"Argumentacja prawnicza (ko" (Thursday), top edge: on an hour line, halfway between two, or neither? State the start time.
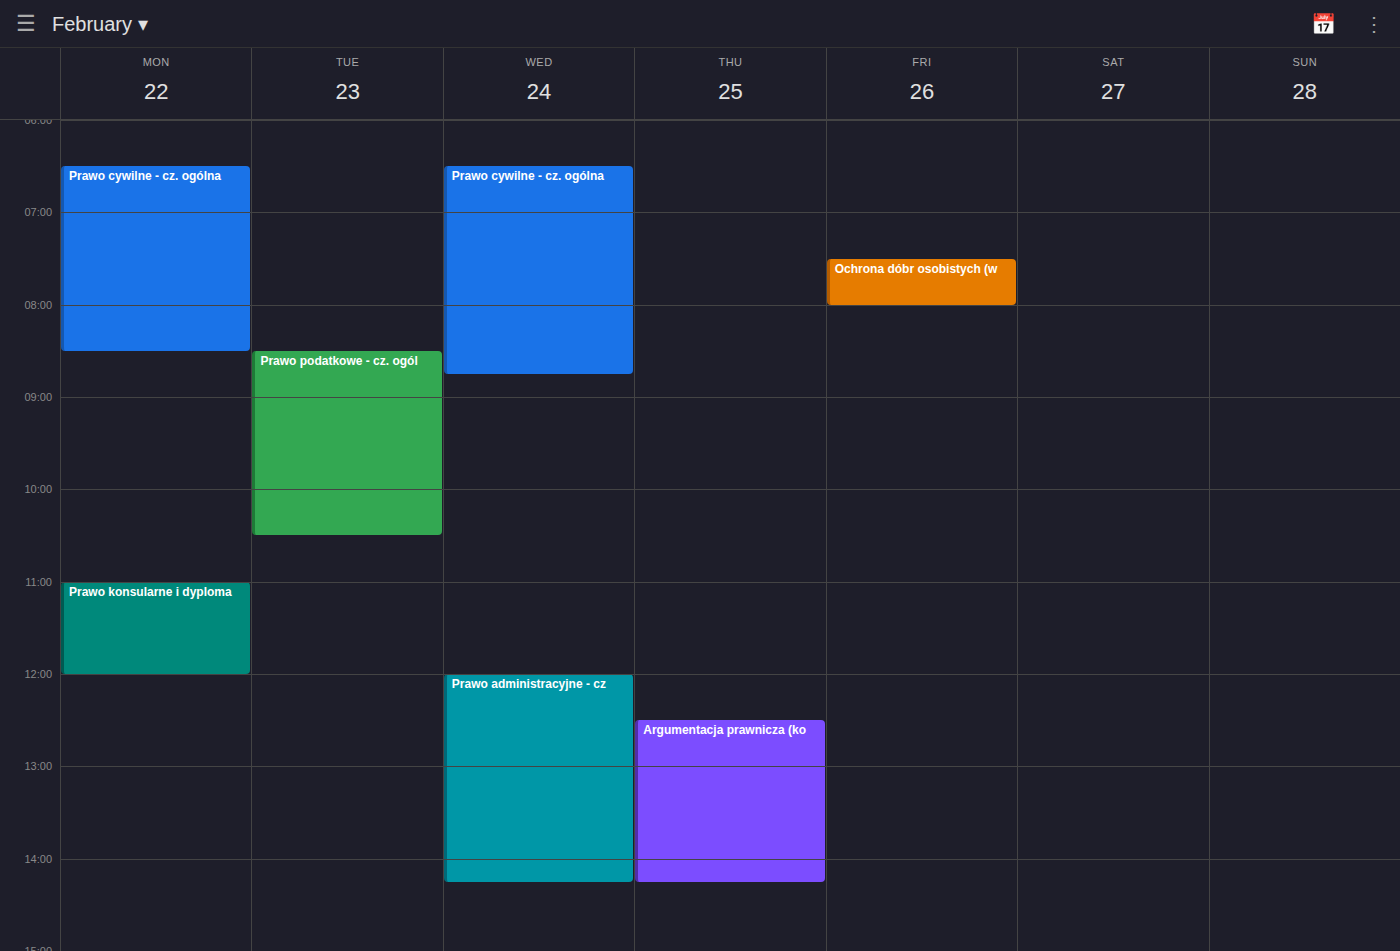
12:30 PM -- halfway between the 12 PM and 1 PM lines.